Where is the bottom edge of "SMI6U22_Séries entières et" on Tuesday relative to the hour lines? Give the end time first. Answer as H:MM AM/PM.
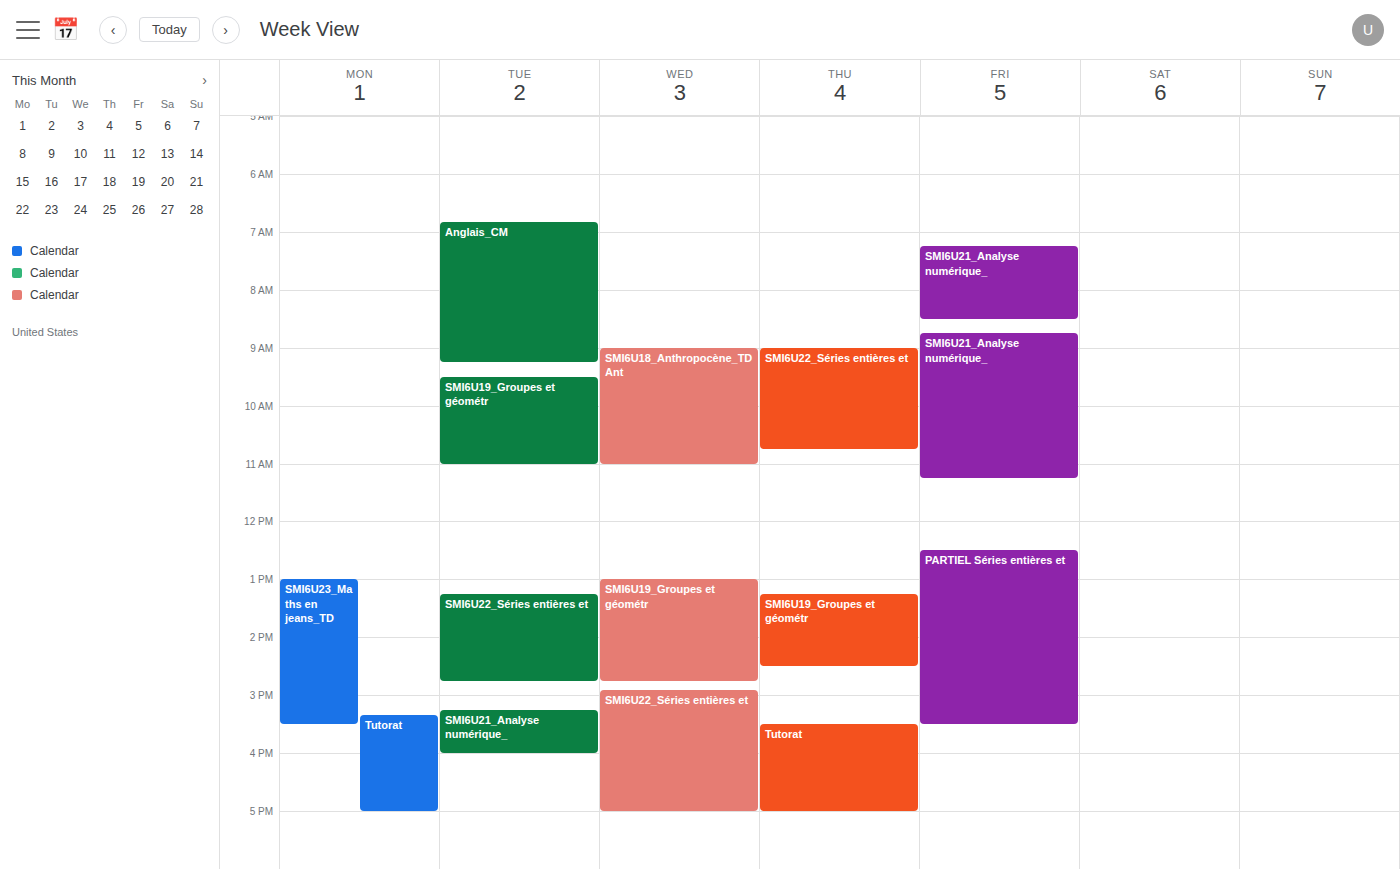
2:45 PM -- neither: three quarters of the way from the 2 PM line to the 3 PM line.